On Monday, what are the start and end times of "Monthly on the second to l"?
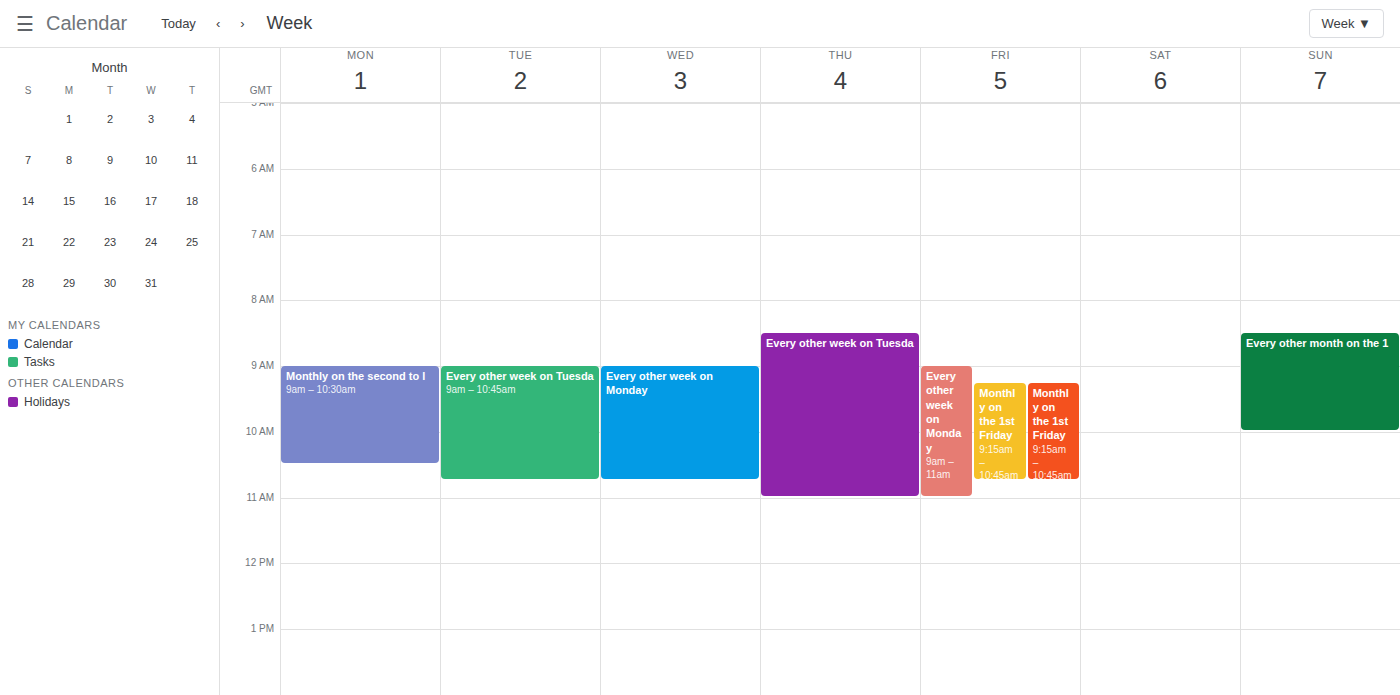
9:00 AM to 10:30 AM